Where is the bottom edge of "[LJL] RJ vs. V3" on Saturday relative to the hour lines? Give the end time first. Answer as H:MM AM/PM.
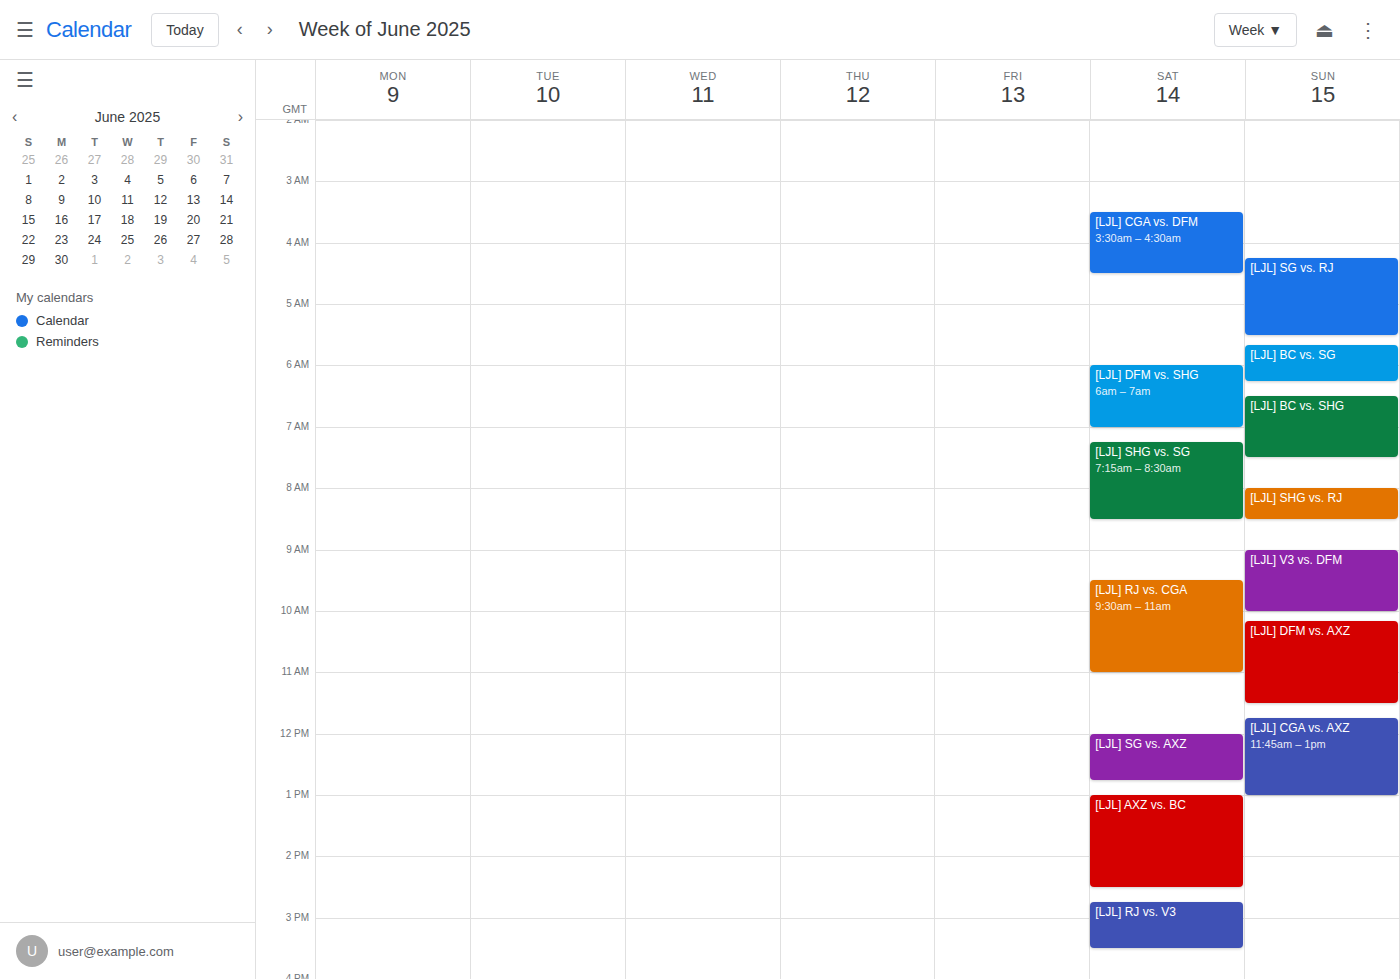
3:30 PM -- halfway between the 3 PM and 4 PM lines.